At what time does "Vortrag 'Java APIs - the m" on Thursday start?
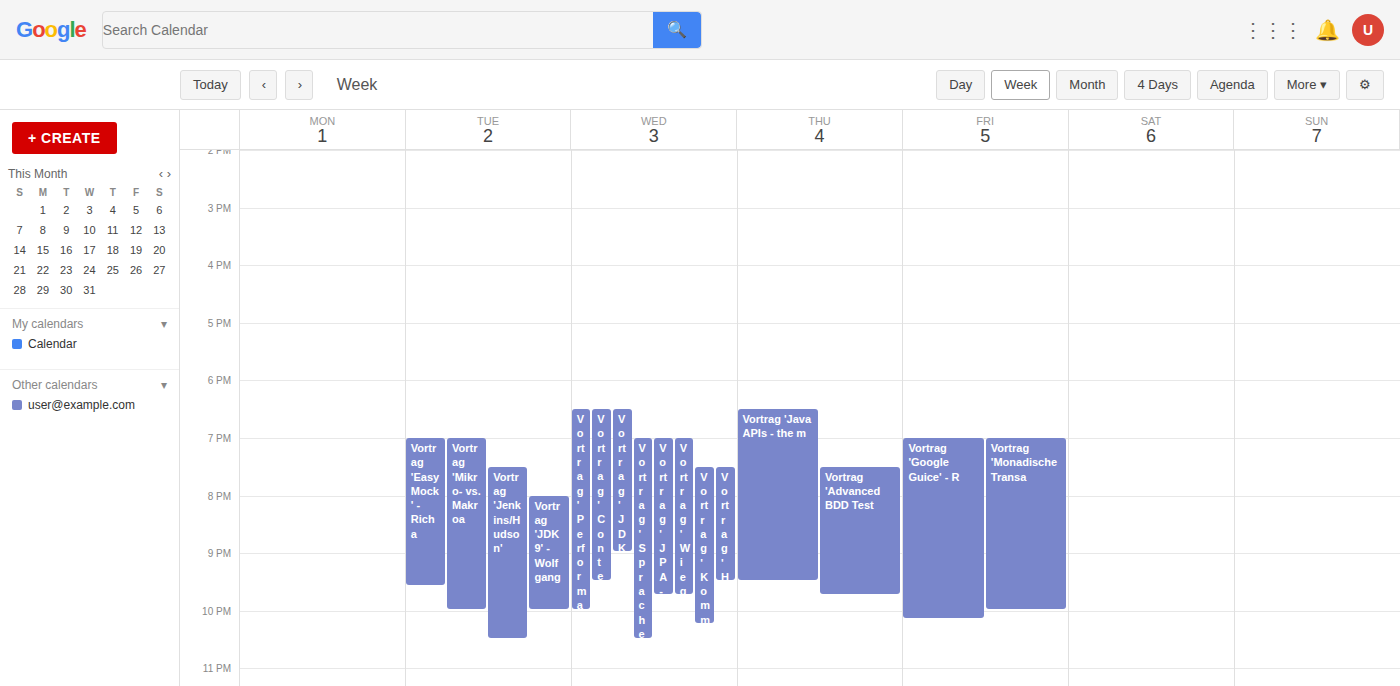
18:30